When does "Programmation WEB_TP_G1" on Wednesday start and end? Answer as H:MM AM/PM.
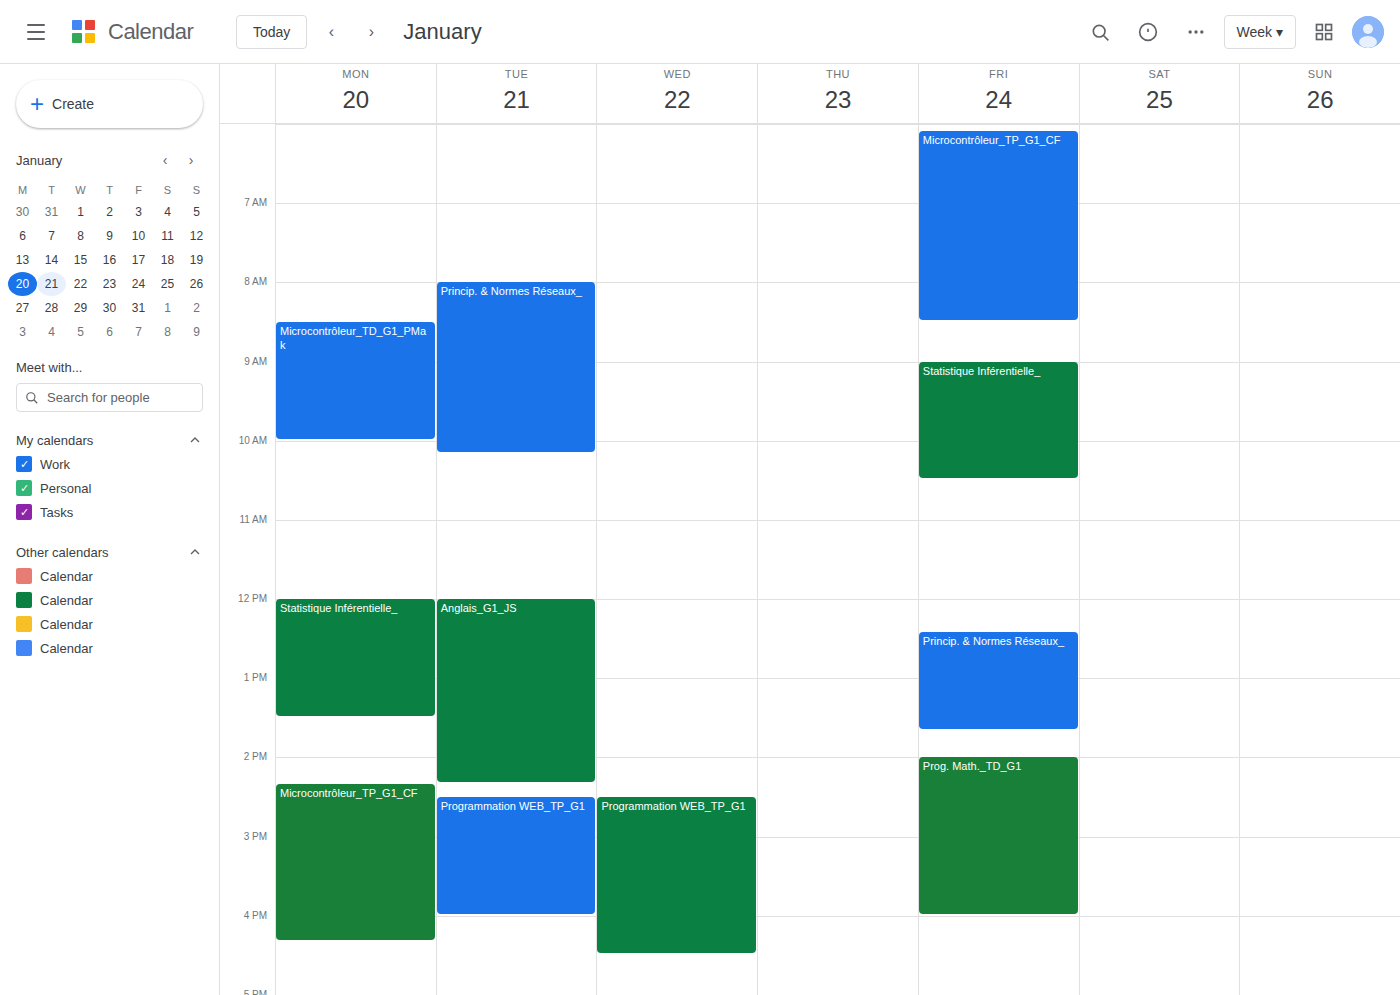
2:30 PM to 4:30 PM